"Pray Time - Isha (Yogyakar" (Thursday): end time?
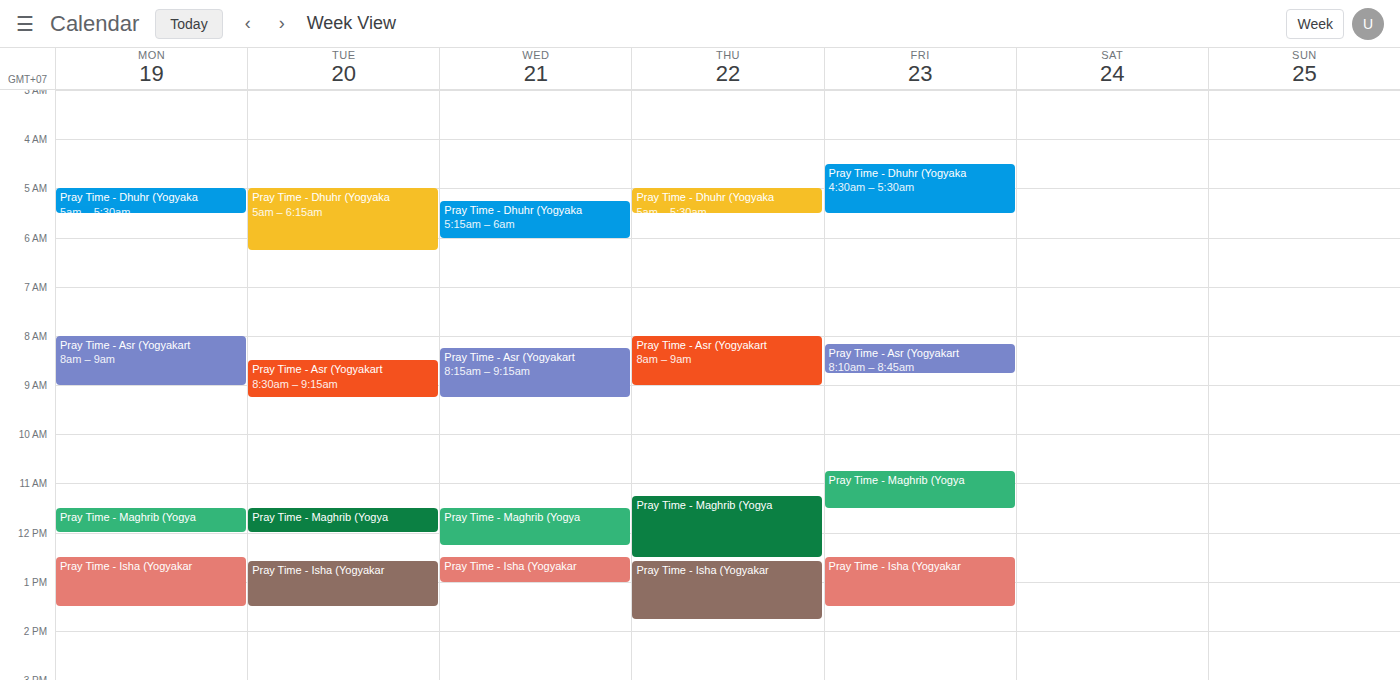
1:45 PM